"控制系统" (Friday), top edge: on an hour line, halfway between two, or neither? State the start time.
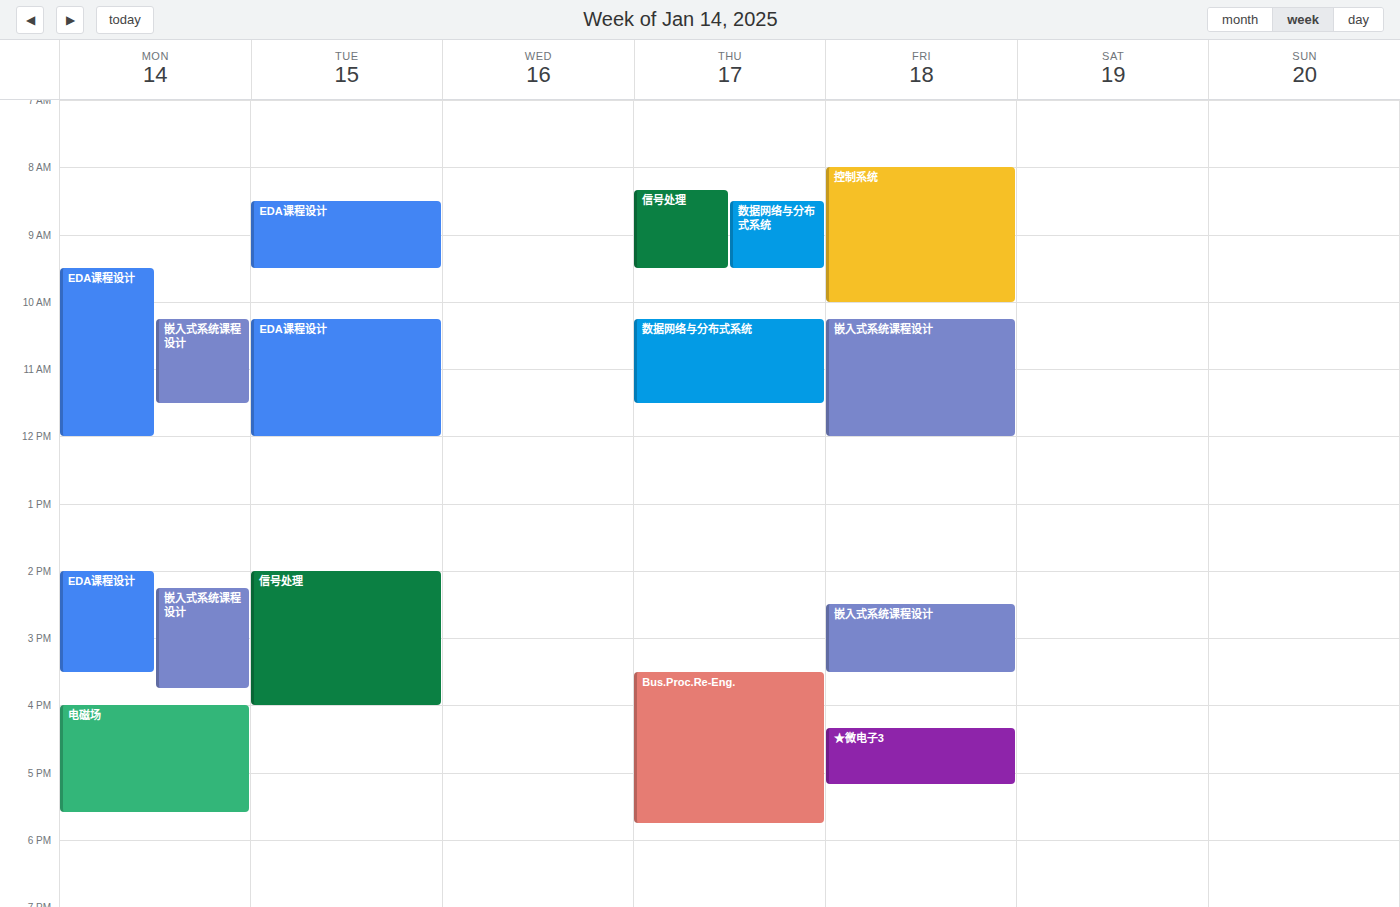
8:00 AM -- exactly on the 8 AM line.